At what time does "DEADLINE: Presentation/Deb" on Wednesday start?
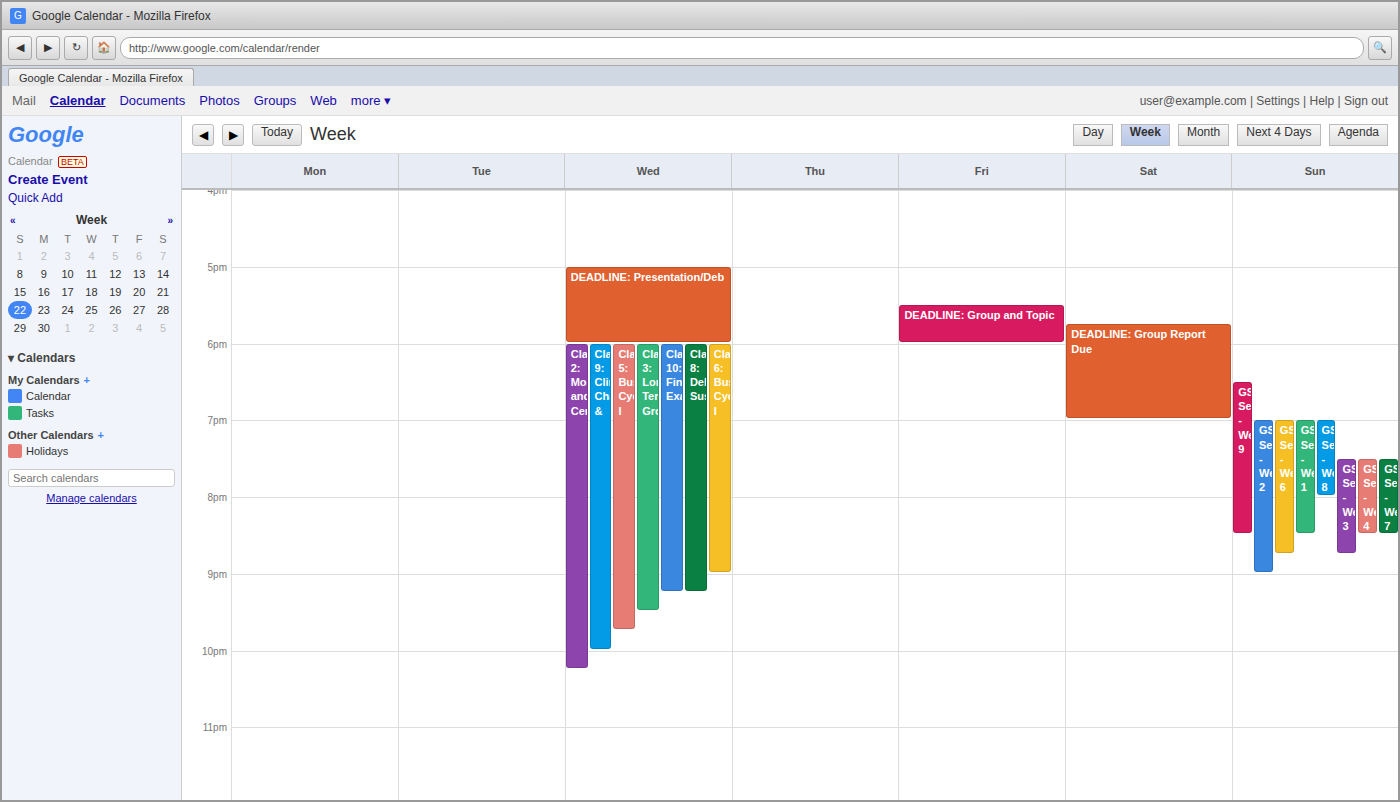
5:00 PM